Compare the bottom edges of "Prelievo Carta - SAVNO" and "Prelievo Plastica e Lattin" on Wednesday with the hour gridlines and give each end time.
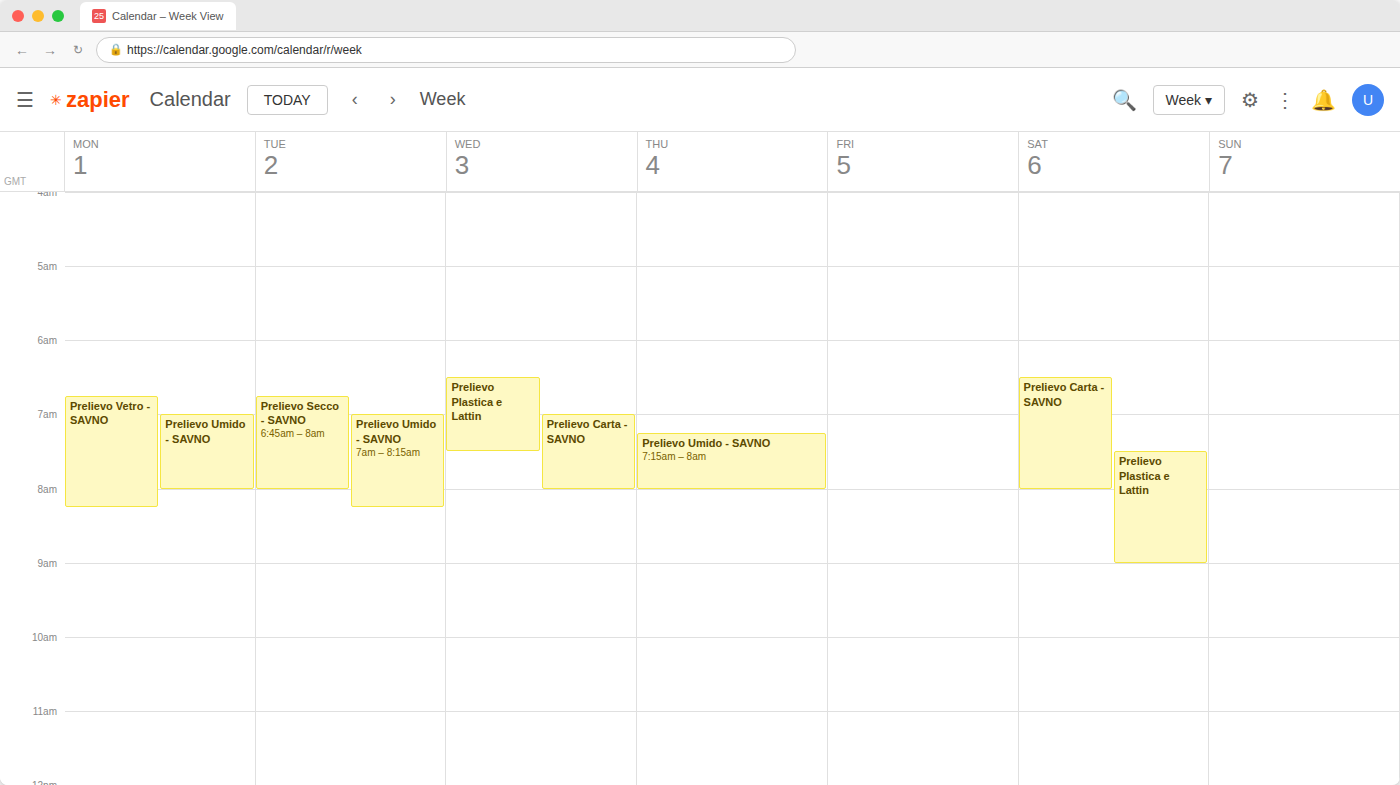
"Prelievo Carta - SAVNO": 8:00 AM, exactly on the 8 AM line. "Prelievo Plastica e Lattin": 7:30 AM, halfway between the 7 AM and 8 AM lines.